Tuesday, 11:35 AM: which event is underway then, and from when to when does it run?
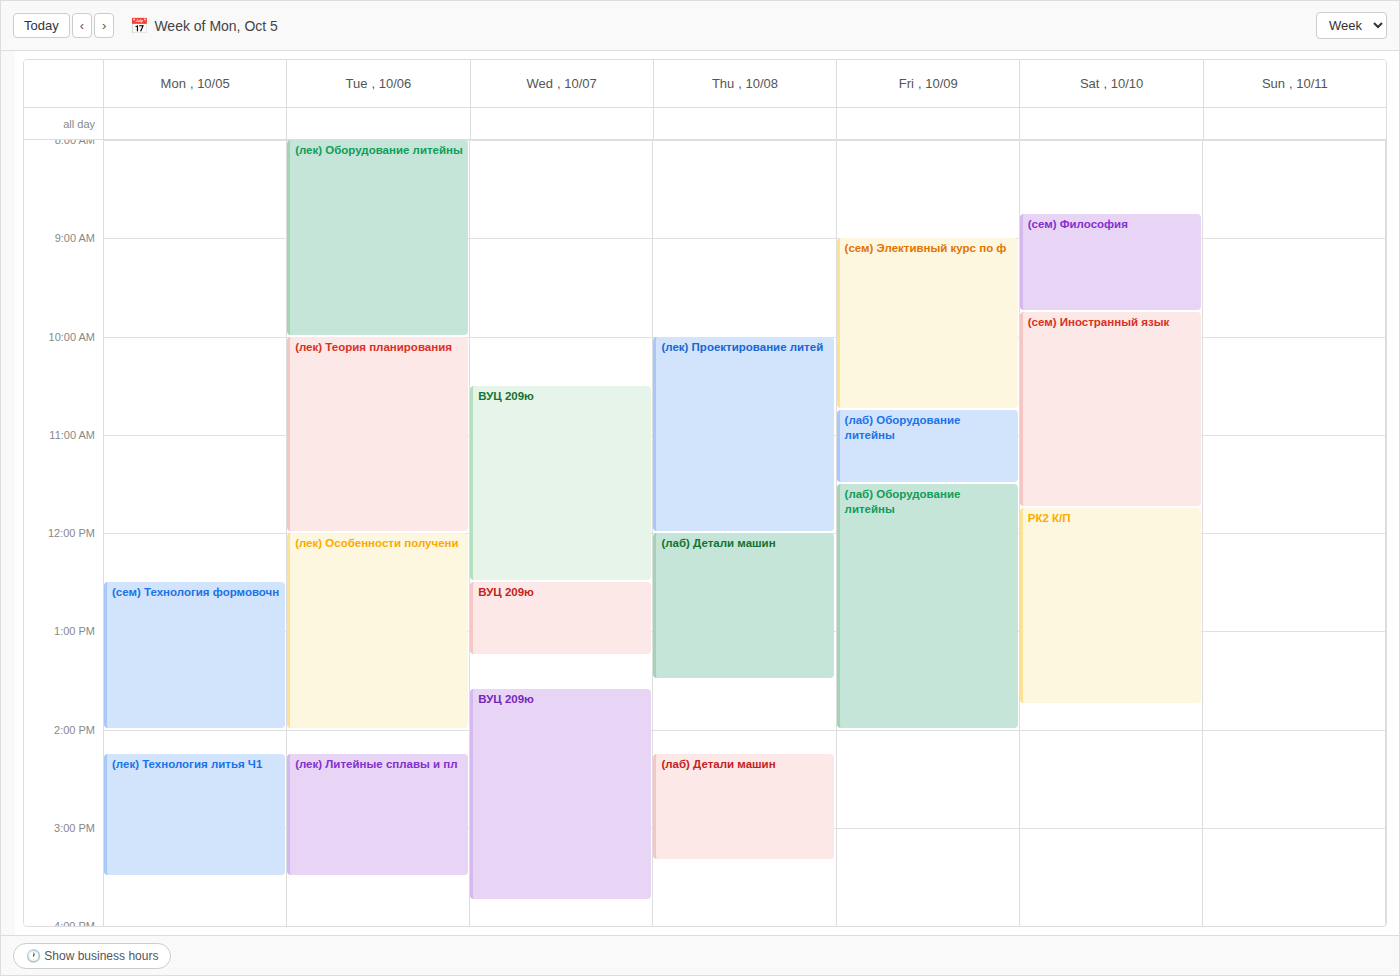
"(лек) Теория планирования", 10:00 AM to 12:00 PM